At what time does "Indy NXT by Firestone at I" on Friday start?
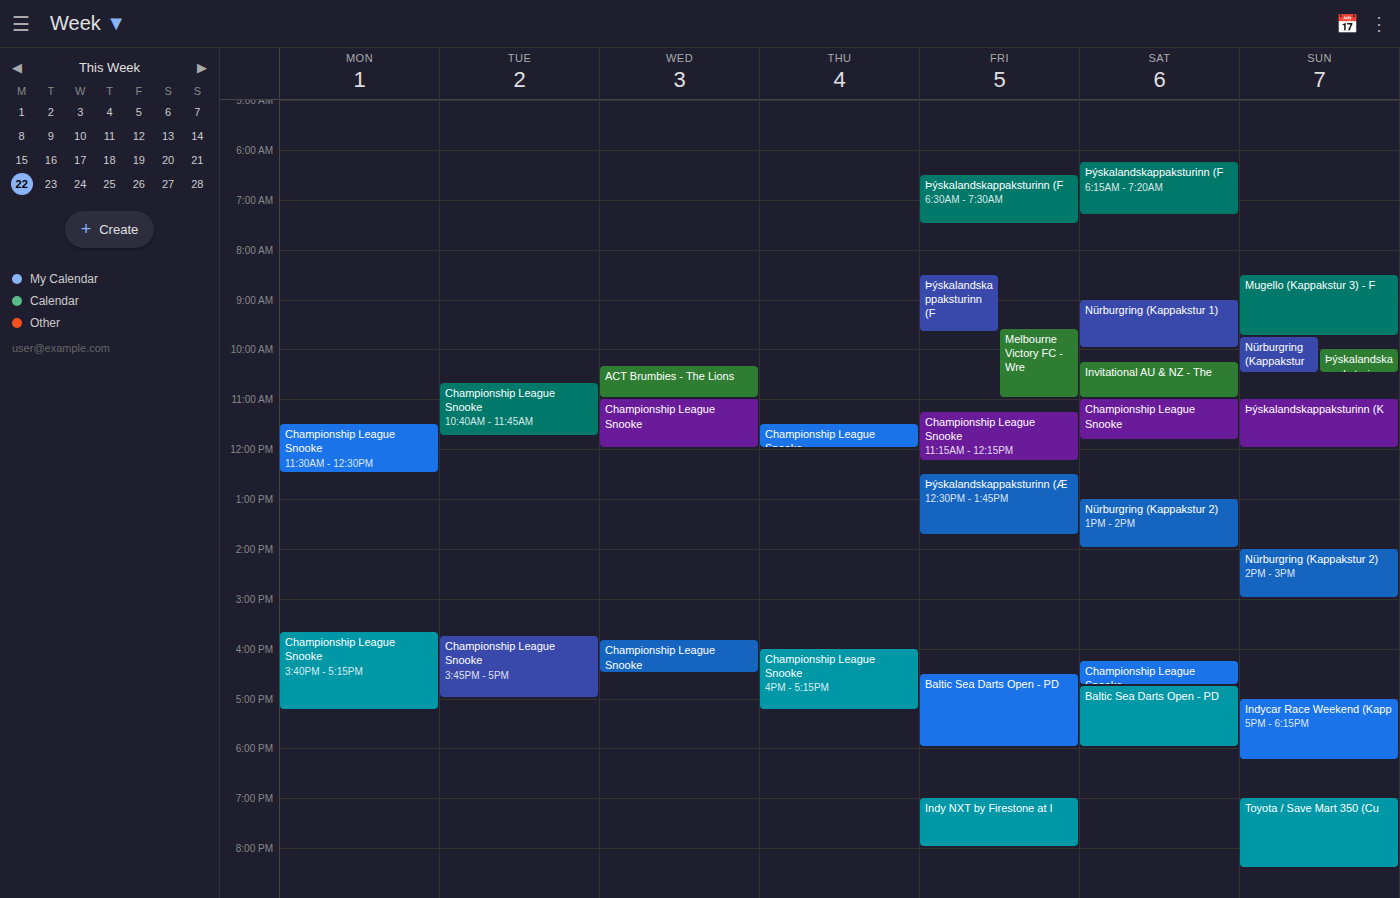
7:00 PM